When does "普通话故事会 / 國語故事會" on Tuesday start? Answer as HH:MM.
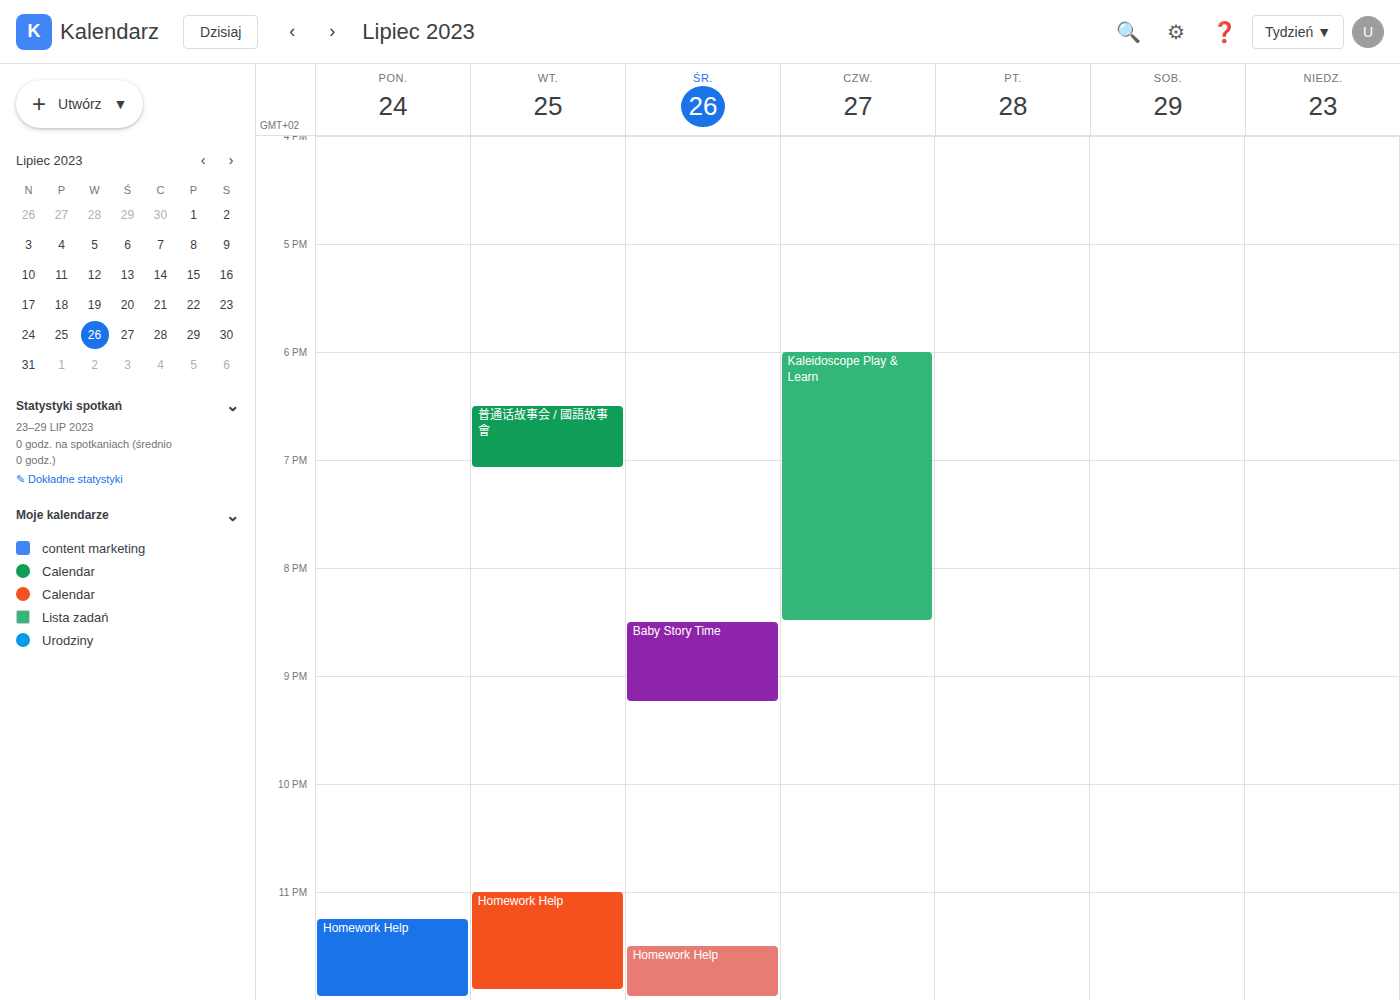
18:30